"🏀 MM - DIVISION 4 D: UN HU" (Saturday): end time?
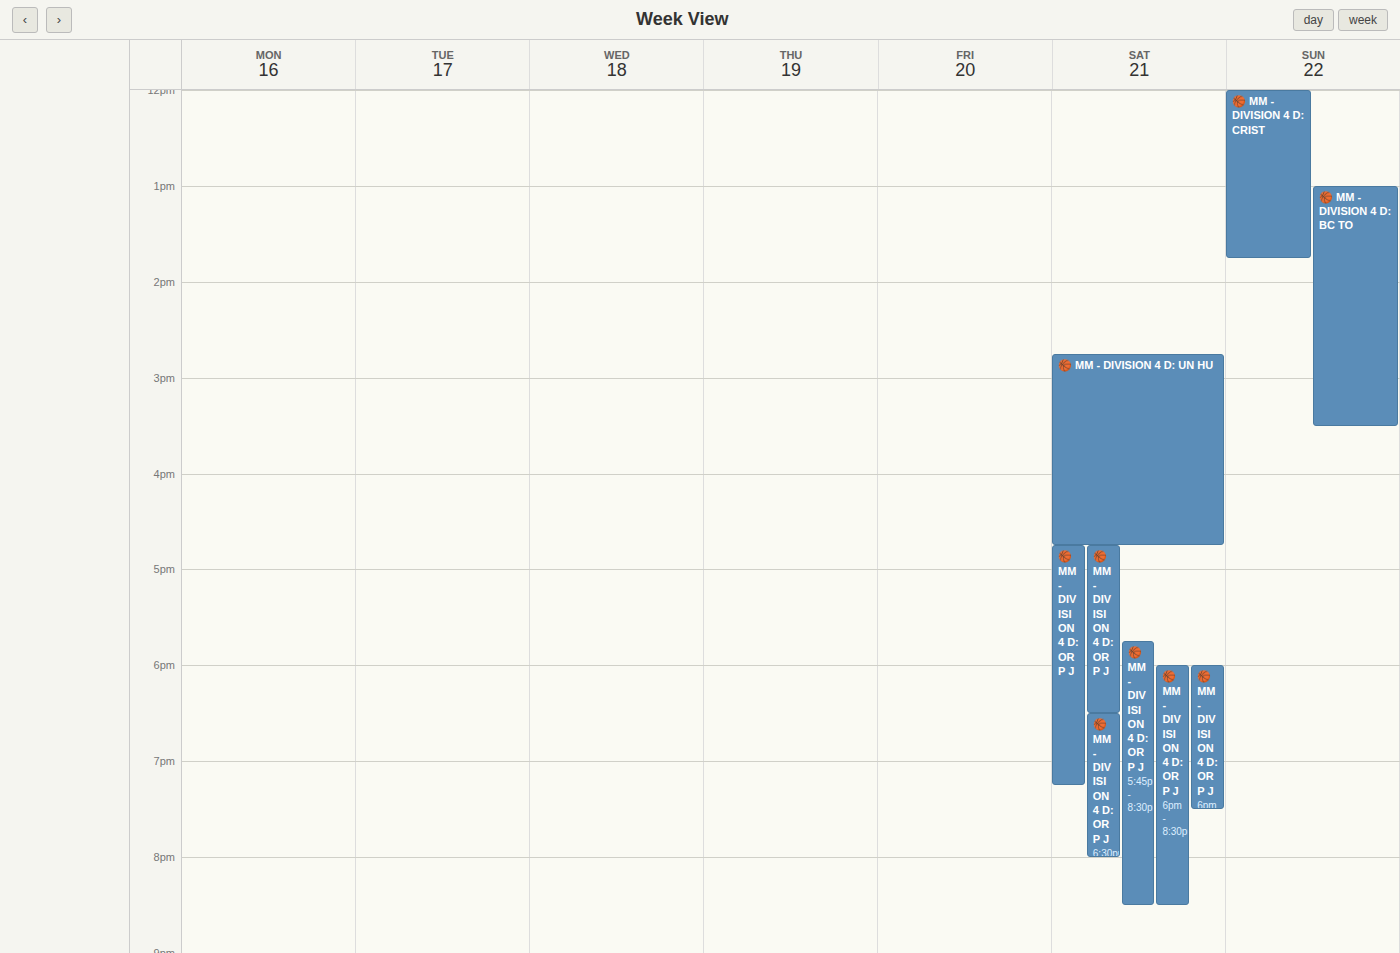
4:45 PM